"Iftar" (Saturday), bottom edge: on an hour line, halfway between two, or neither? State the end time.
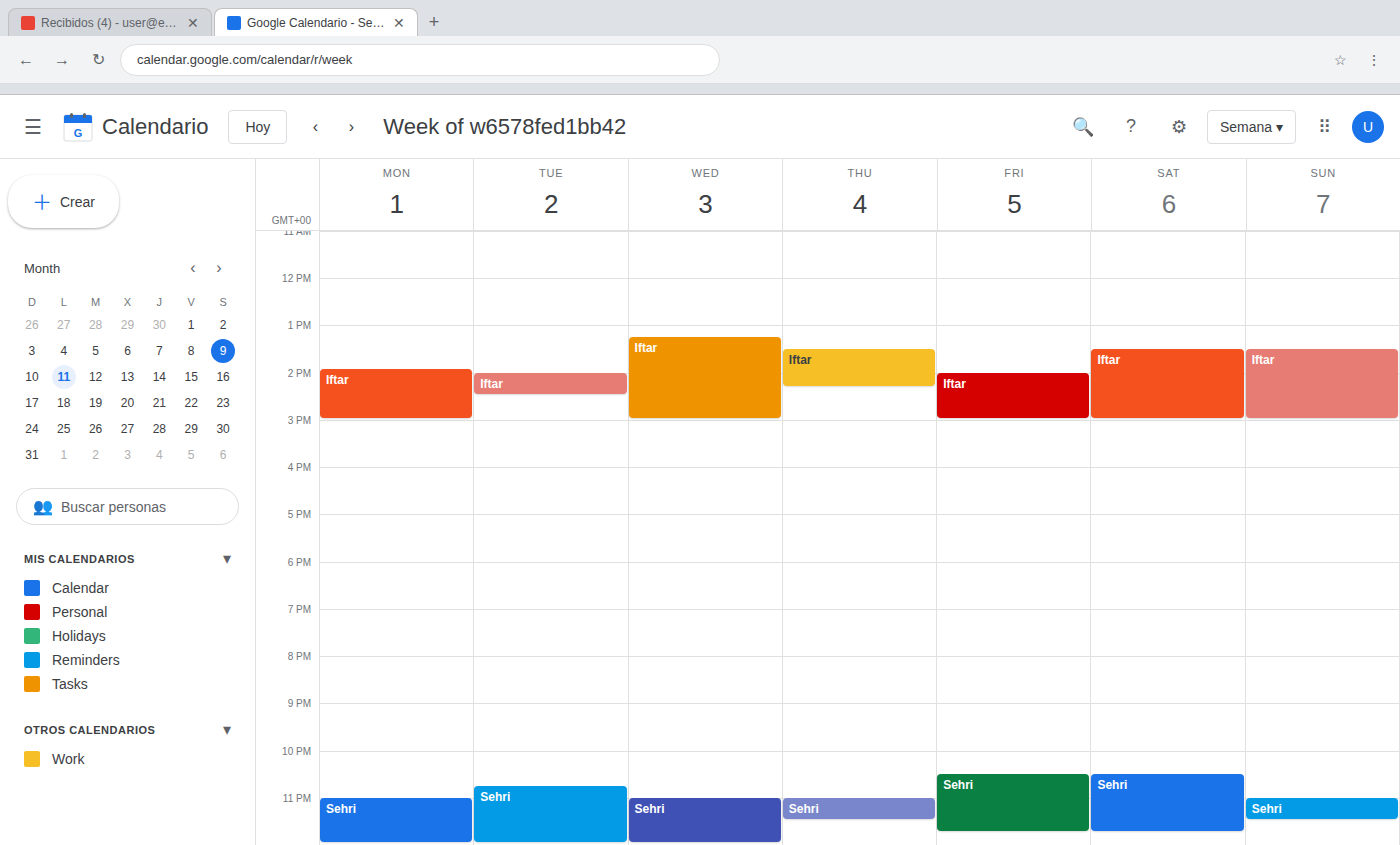
3:00 PM -- exactly on the 3 PM line.